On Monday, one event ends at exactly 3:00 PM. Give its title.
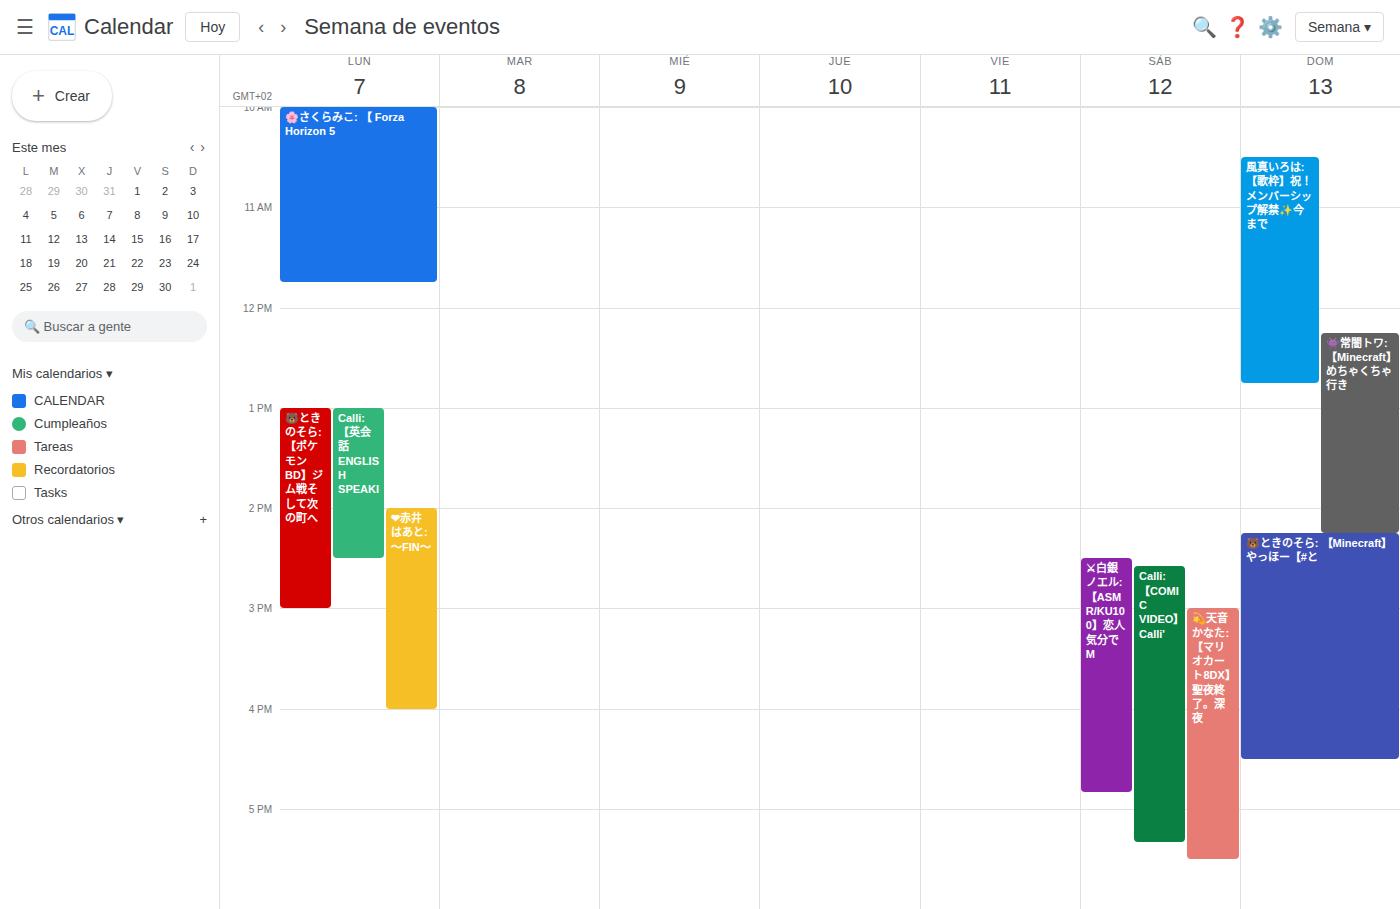
"🐻ときのそら: 【ポケモンBD】ジム戦そして次の町へ"